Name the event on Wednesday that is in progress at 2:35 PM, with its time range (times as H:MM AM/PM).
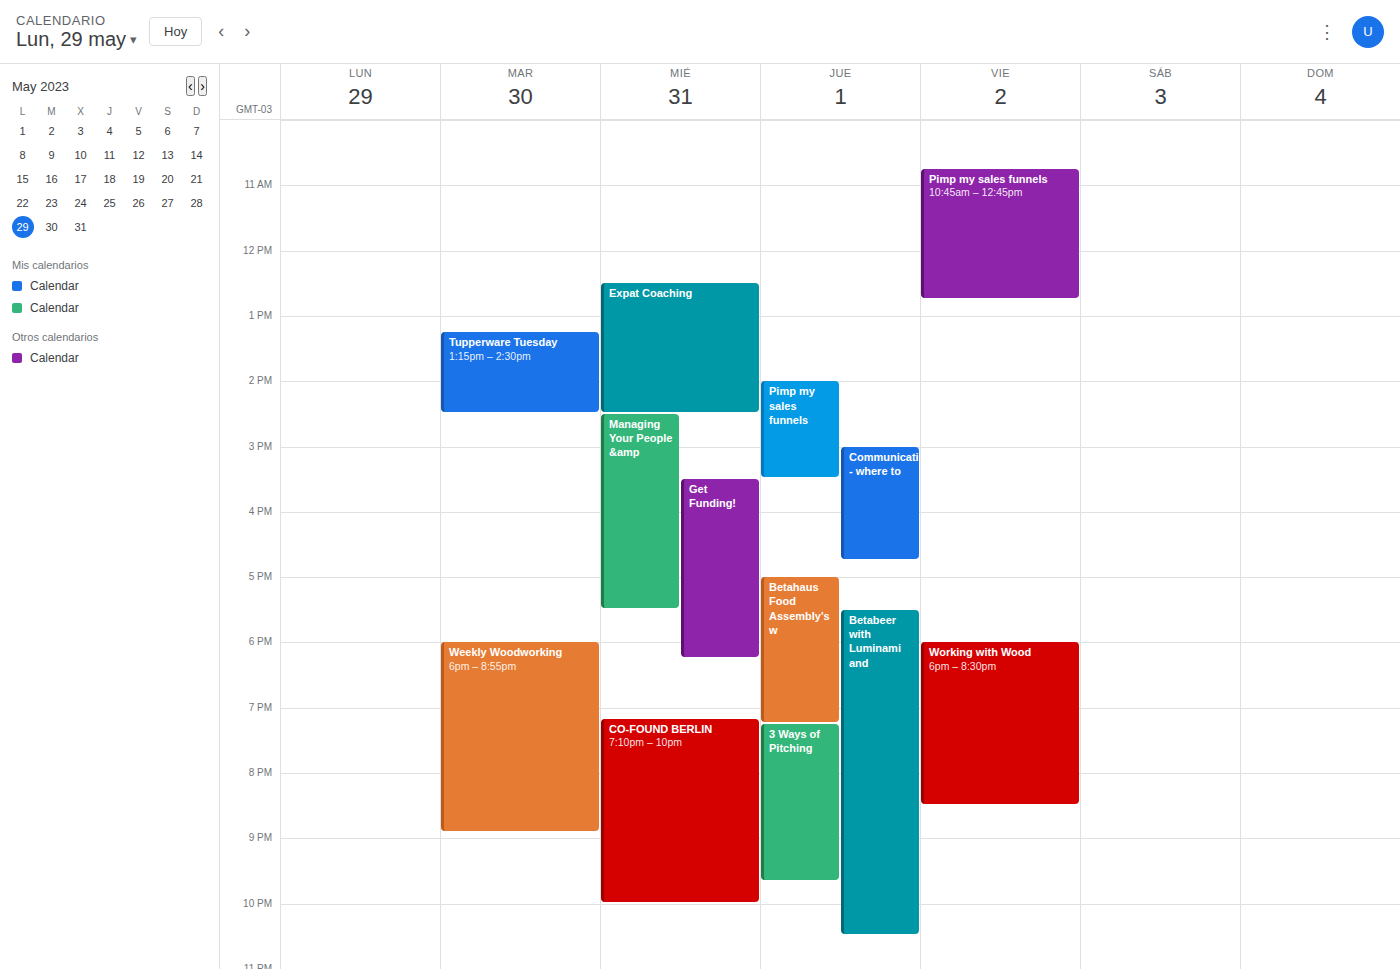
"Managing Your People &amp", 2:30 PM to 5:30 PM